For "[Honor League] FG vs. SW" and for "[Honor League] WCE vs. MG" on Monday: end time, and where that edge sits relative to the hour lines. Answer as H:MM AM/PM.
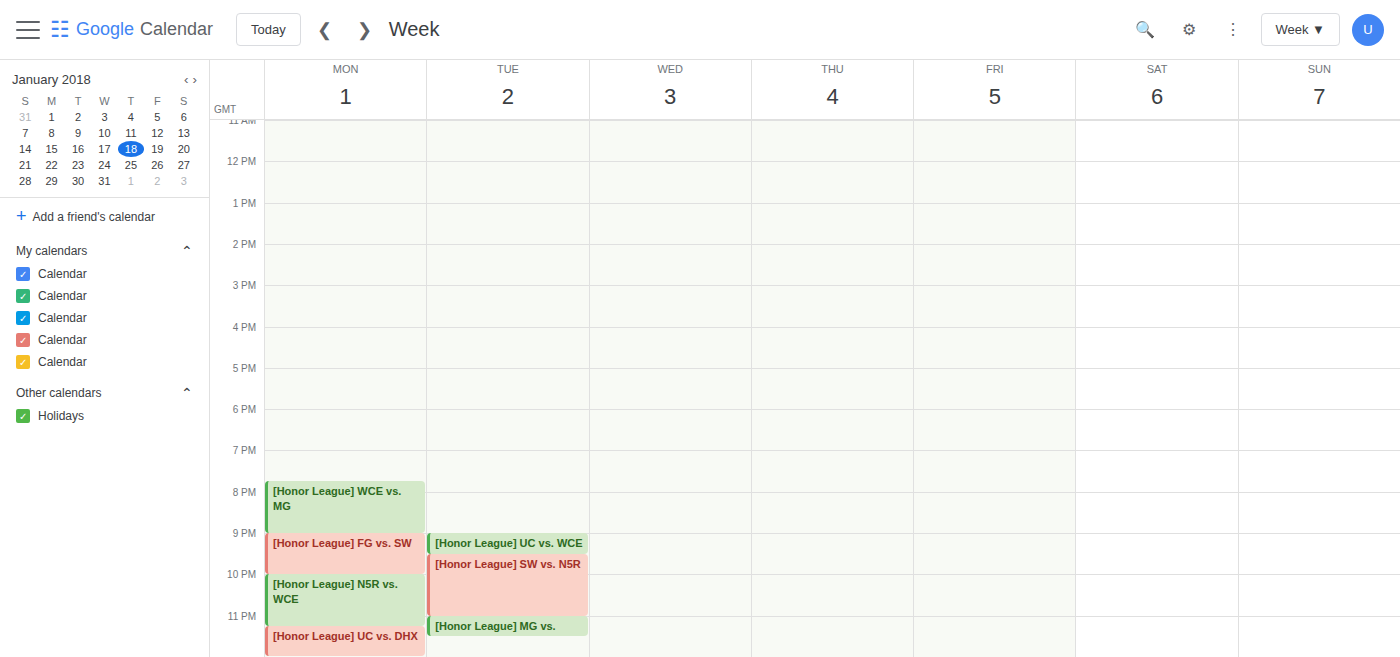
"[Honor League] FG vs. SW": 10:00 PM, exactly on the 10 PM line. "[Honor League] WCE vs. MG": 9:00 PM, exactly on the 9 PM line.